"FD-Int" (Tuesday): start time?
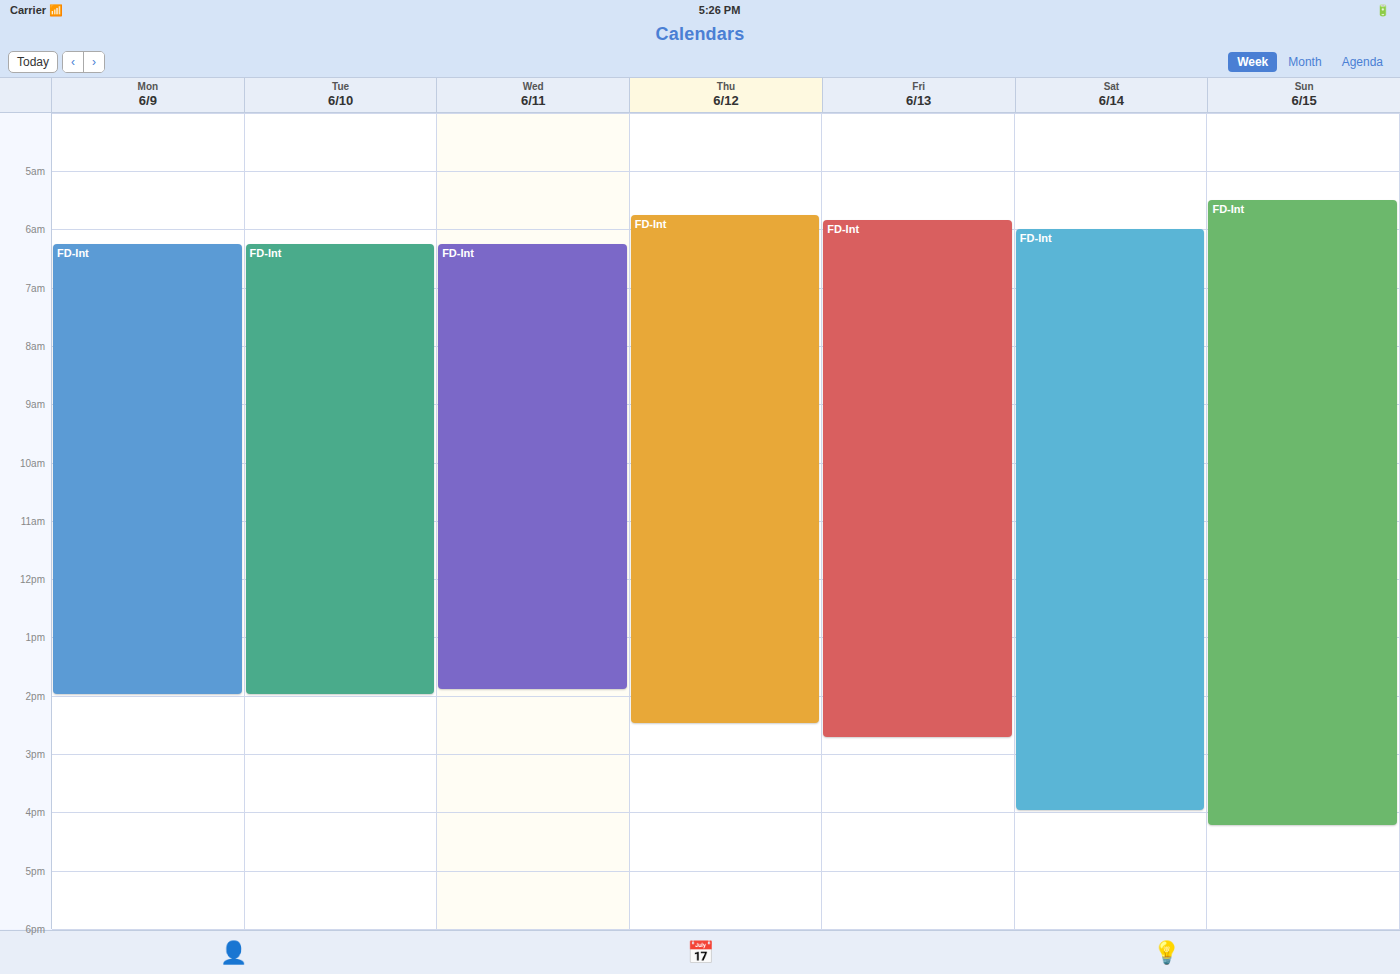
6:15 AM